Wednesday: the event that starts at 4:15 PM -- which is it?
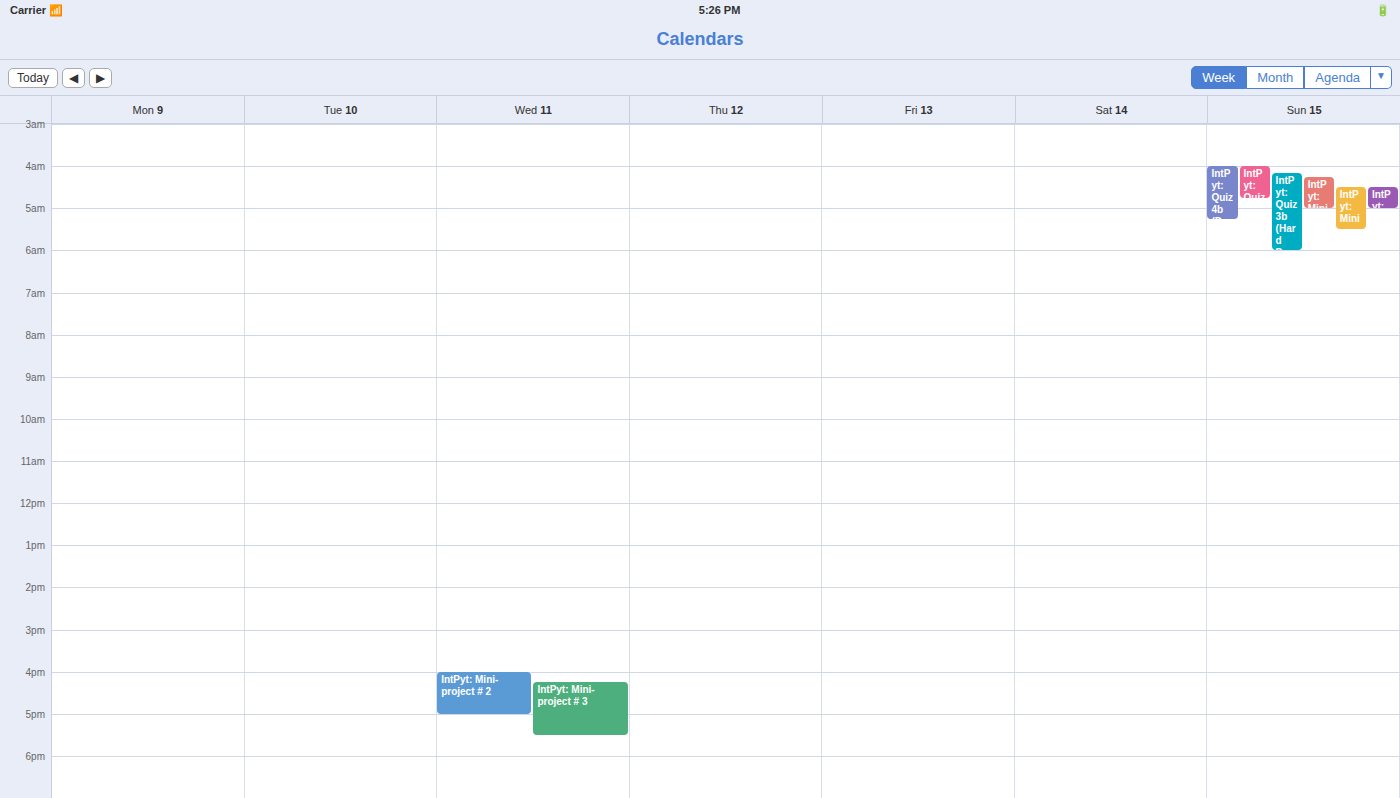
"IntPyt: Mini-project # 3"